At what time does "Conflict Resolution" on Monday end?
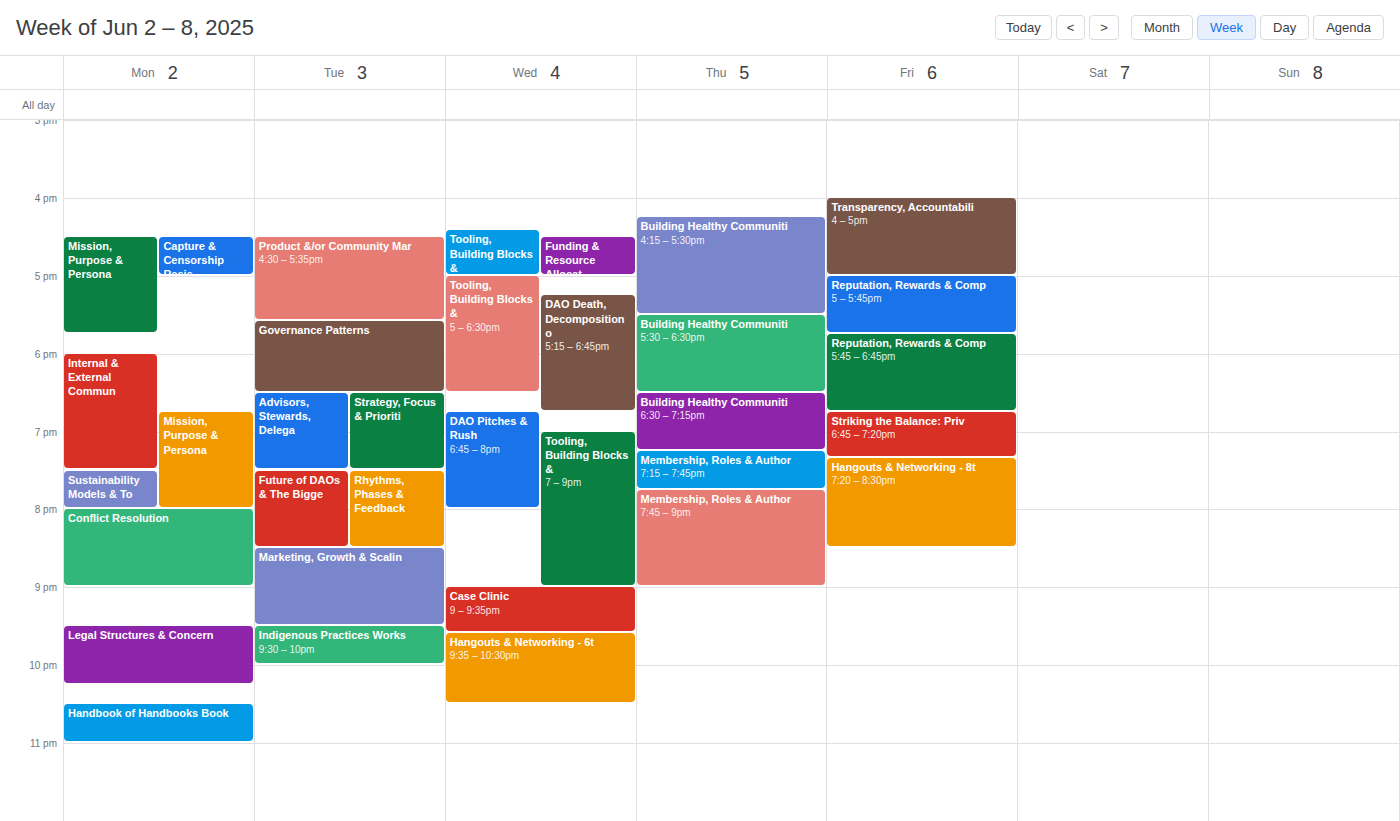
21:00